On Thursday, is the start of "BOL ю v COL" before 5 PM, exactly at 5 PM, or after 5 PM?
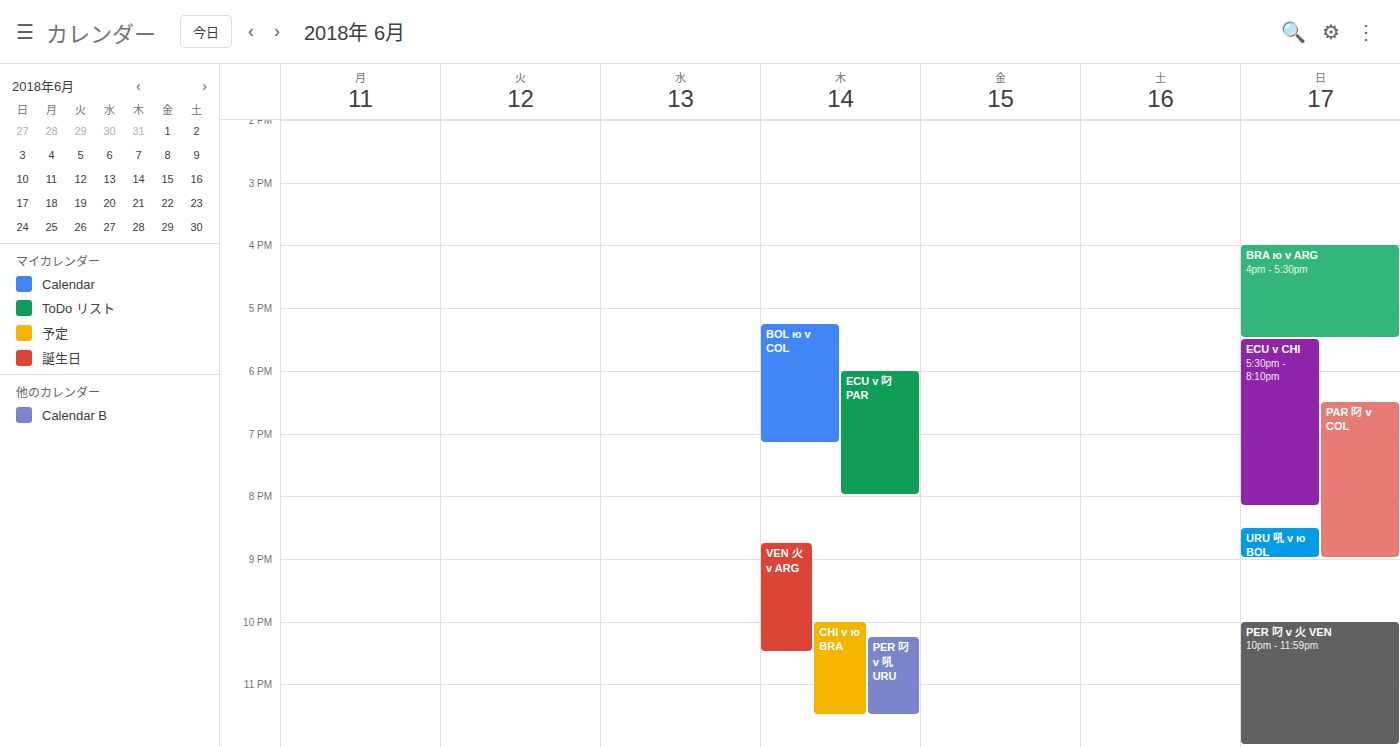
5:15 PM -- after 5 PM, 15 minutes below the 5 PM line.